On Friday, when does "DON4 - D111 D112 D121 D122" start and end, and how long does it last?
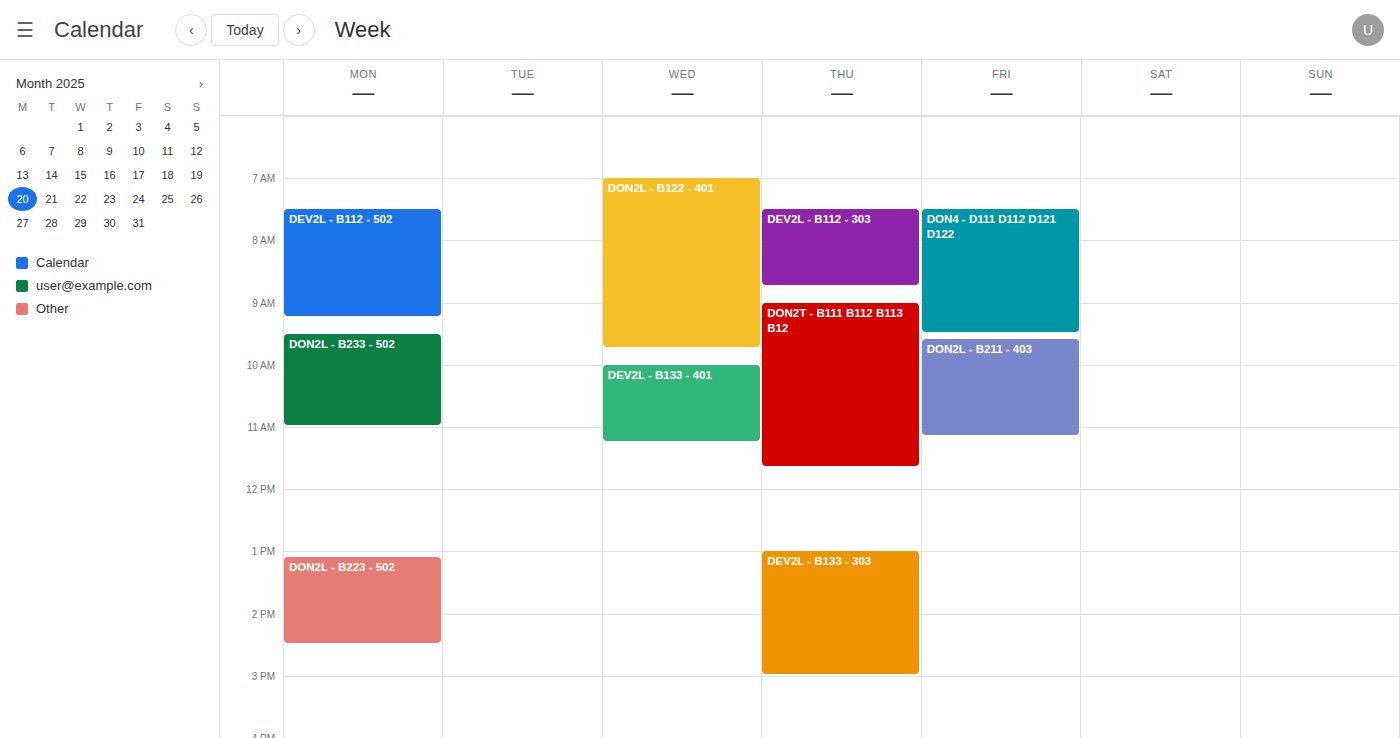
7:30 AM to 9:30 AM, 2 hours